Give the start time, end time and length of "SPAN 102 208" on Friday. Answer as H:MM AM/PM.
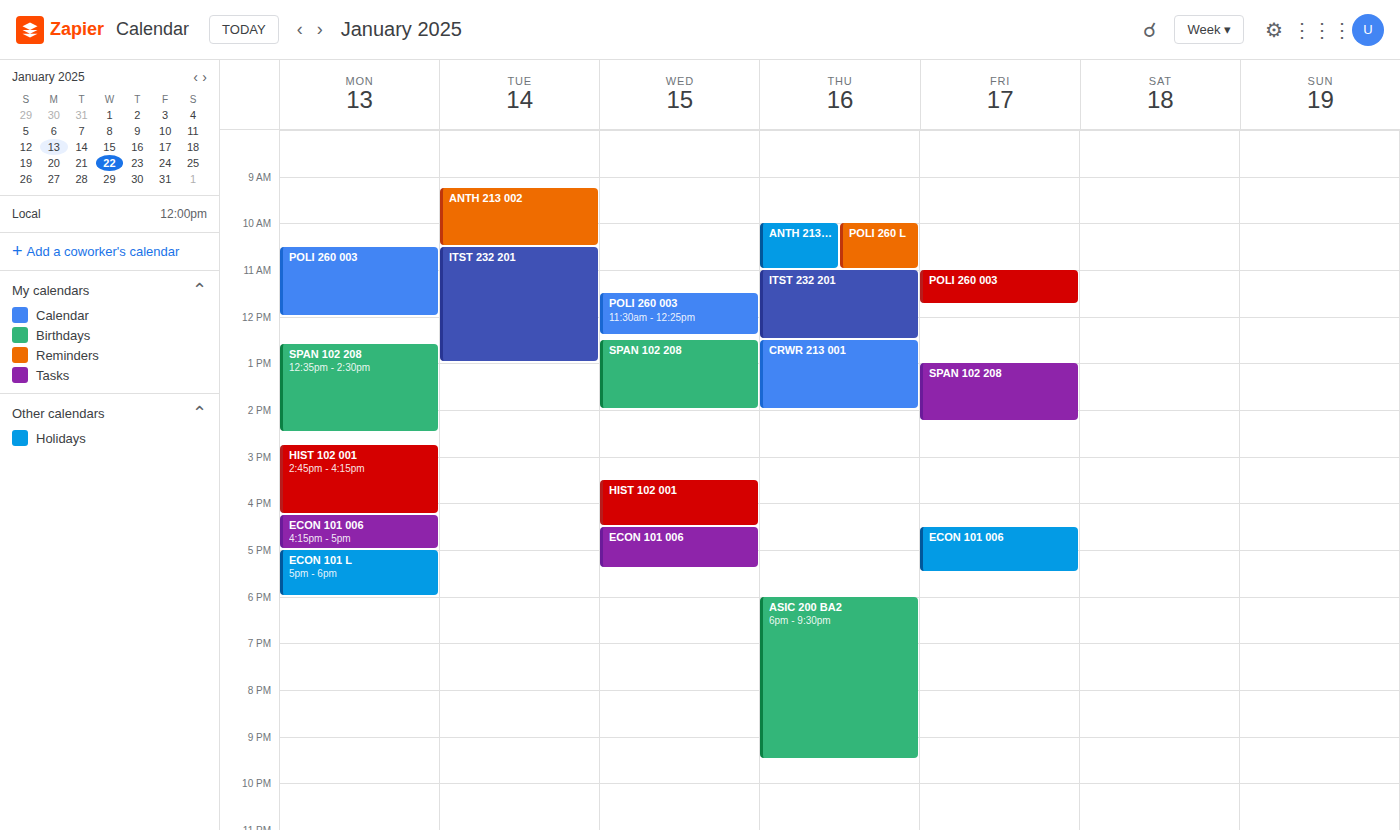
1:00 PM to 2:15 PM, 1 hour 15 minutes